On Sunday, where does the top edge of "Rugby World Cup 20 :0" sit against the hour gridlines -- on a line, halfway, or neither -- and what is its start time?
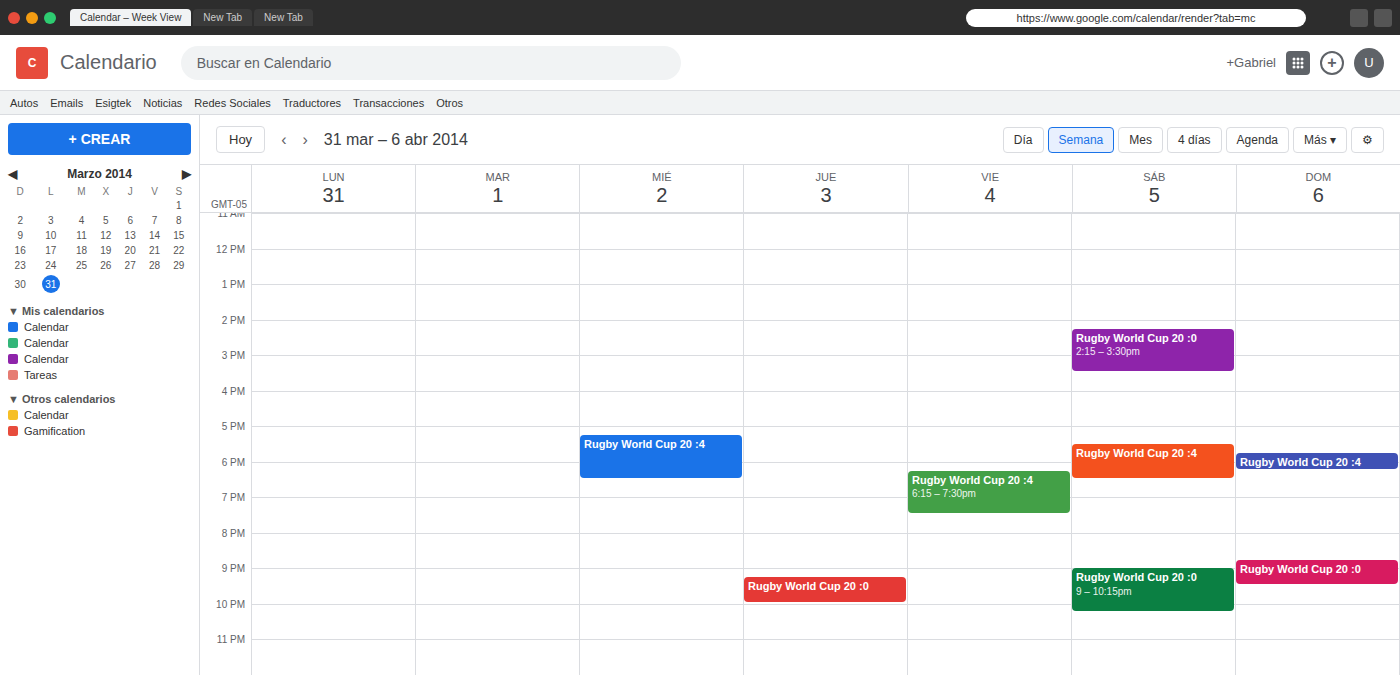
8:45 PM -- neither: three quarters of the way from the 8 PM line to the 9 PM line.